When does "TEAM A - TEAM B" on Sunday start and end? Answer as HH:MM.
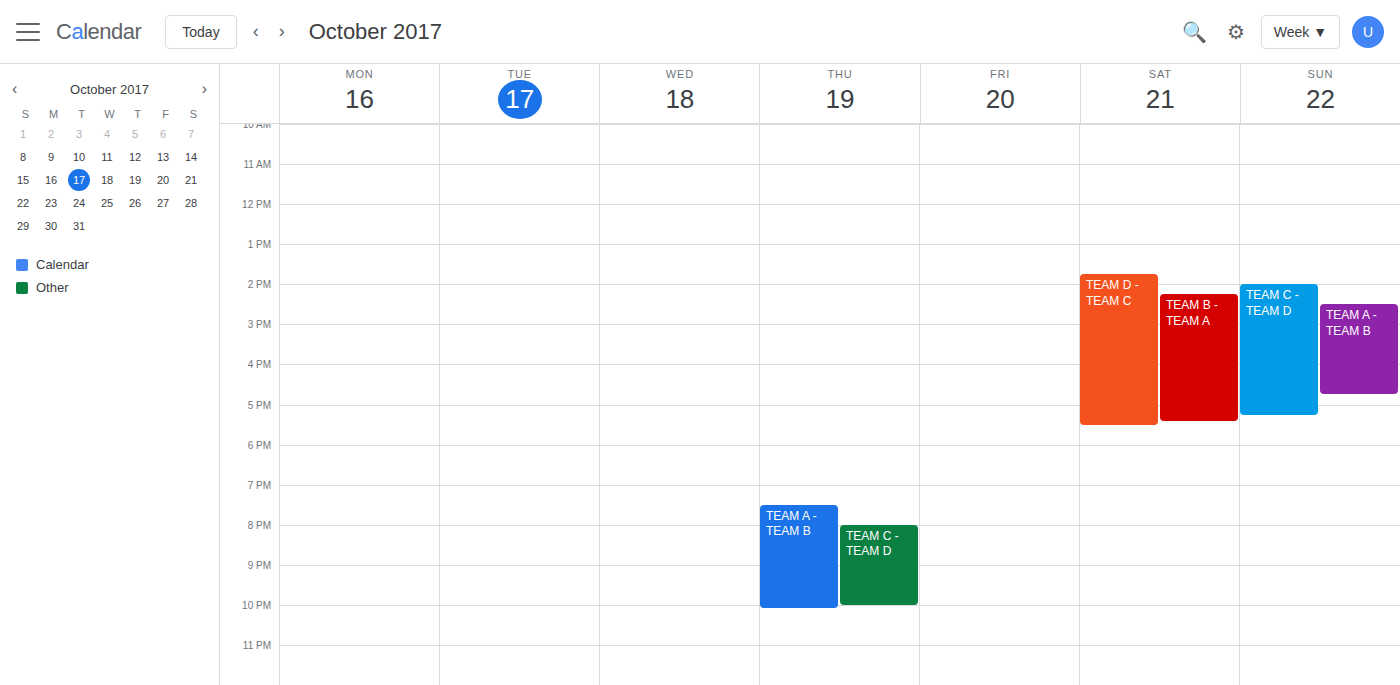
14:30 to 16:45